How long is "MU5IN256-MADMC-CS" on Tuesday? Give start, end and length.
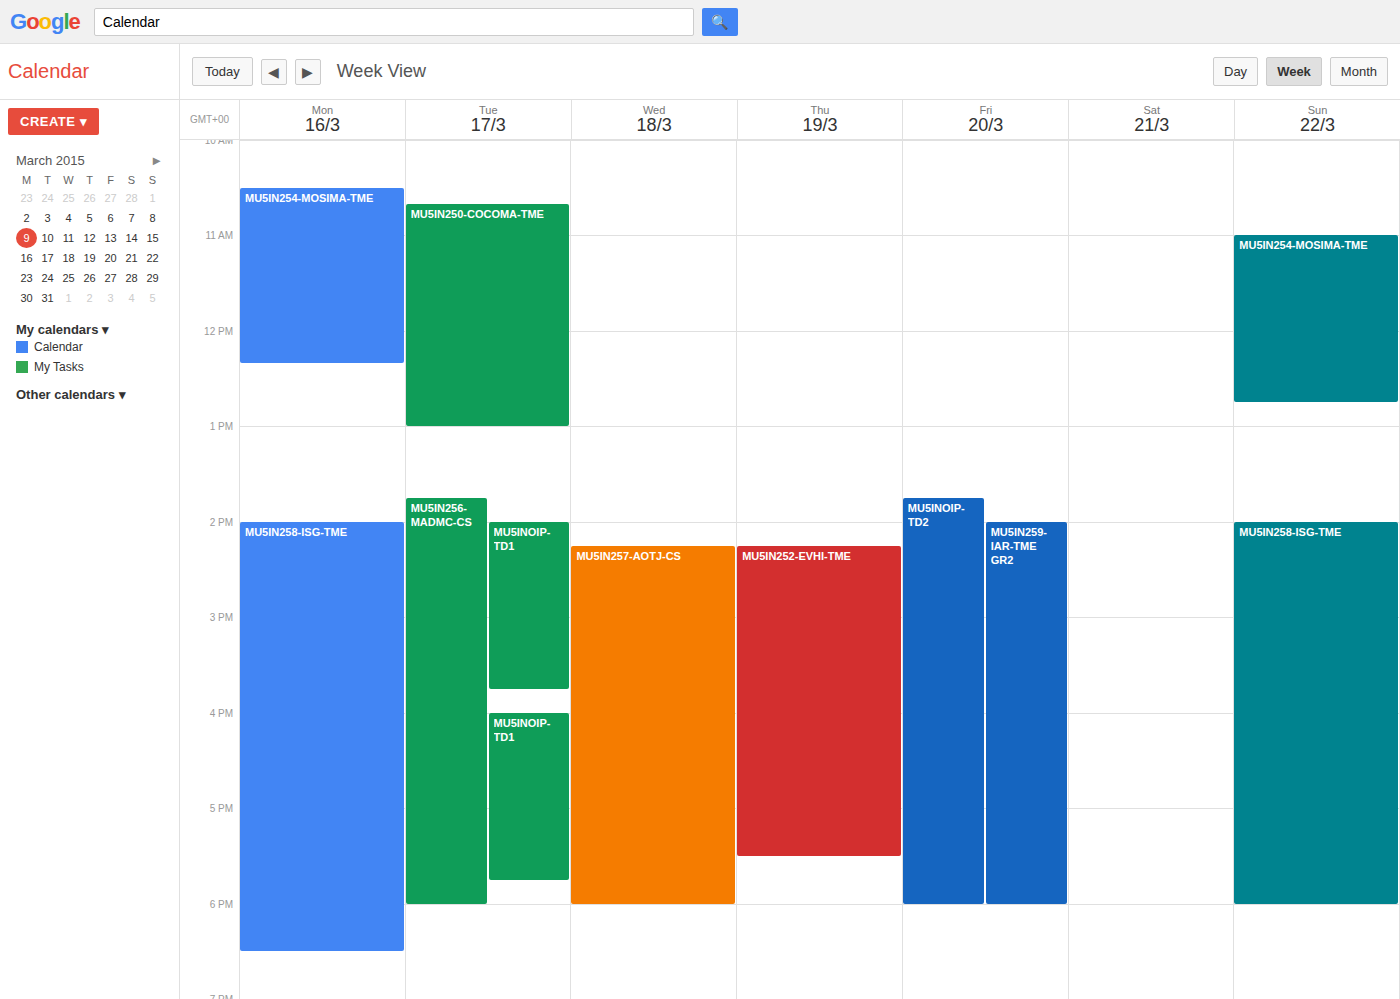
1:45 PM to 6:00 PM, 4 hours 15 minutes